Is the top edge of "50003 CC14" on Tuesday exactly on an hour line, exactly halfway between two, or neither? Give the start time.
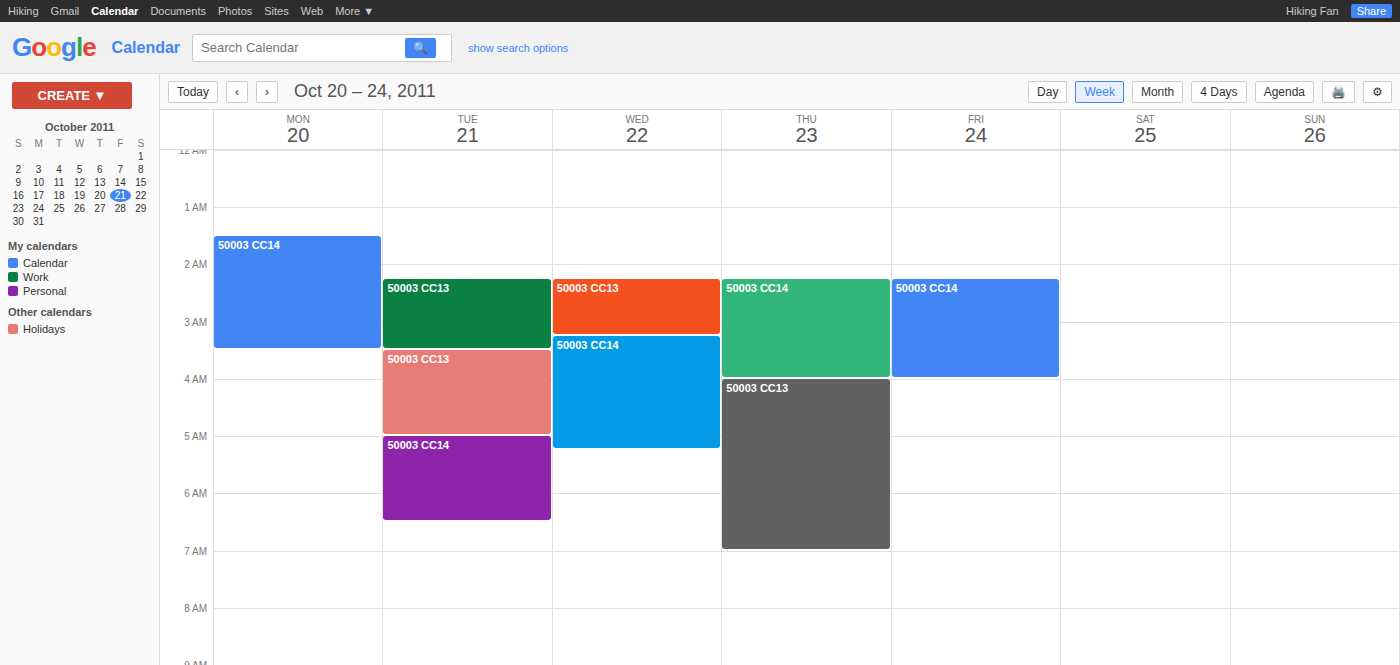
5:00 AM -- exactly on the 5 AM line.